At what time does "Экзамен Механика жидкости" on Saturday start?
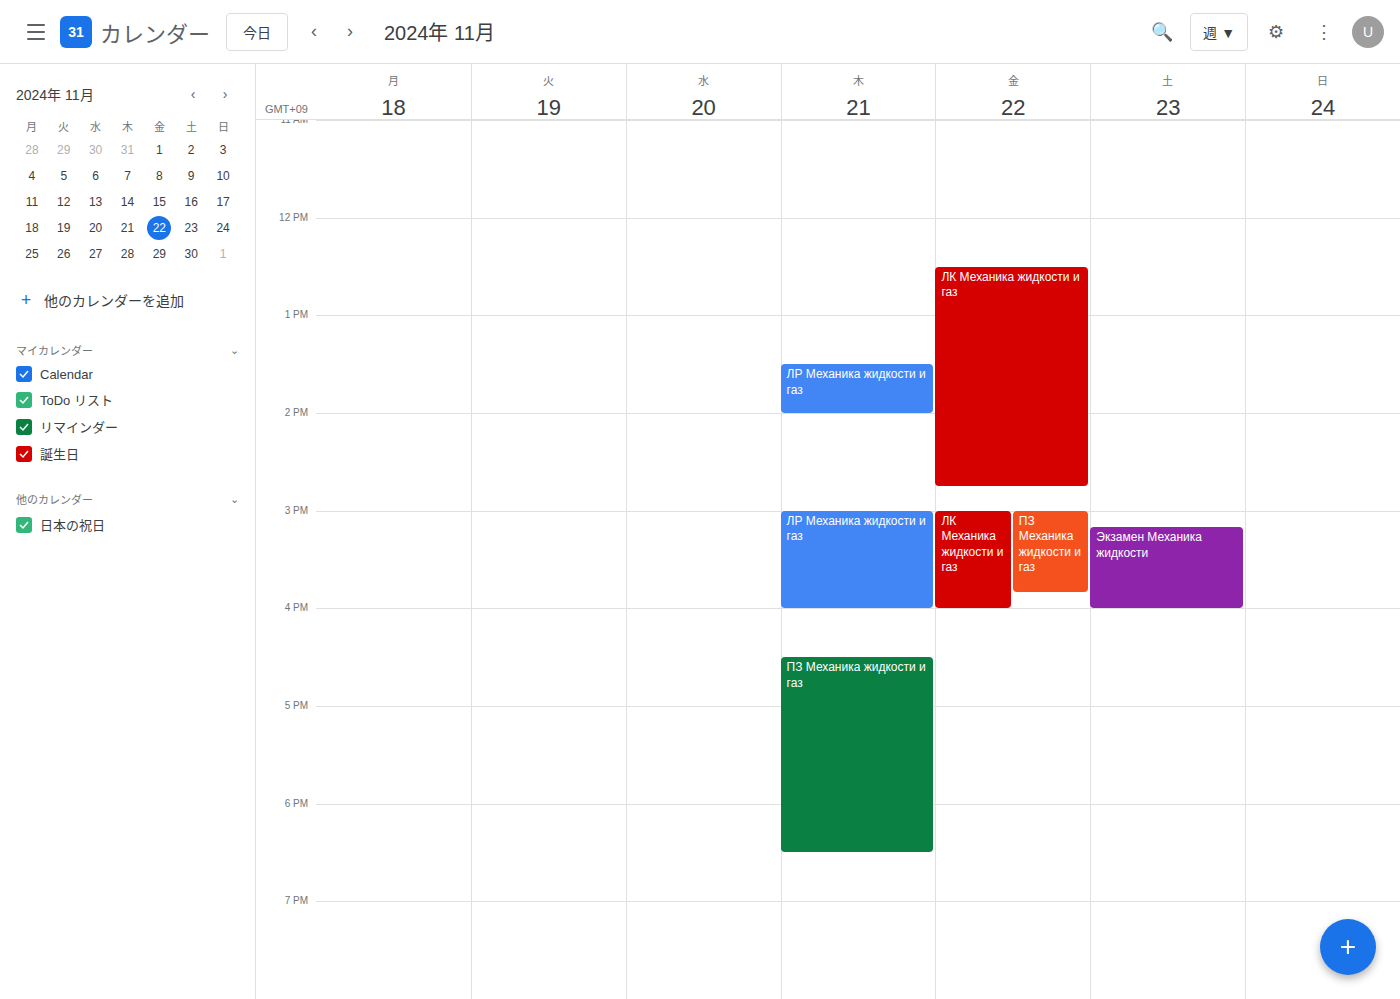
3:10 PM